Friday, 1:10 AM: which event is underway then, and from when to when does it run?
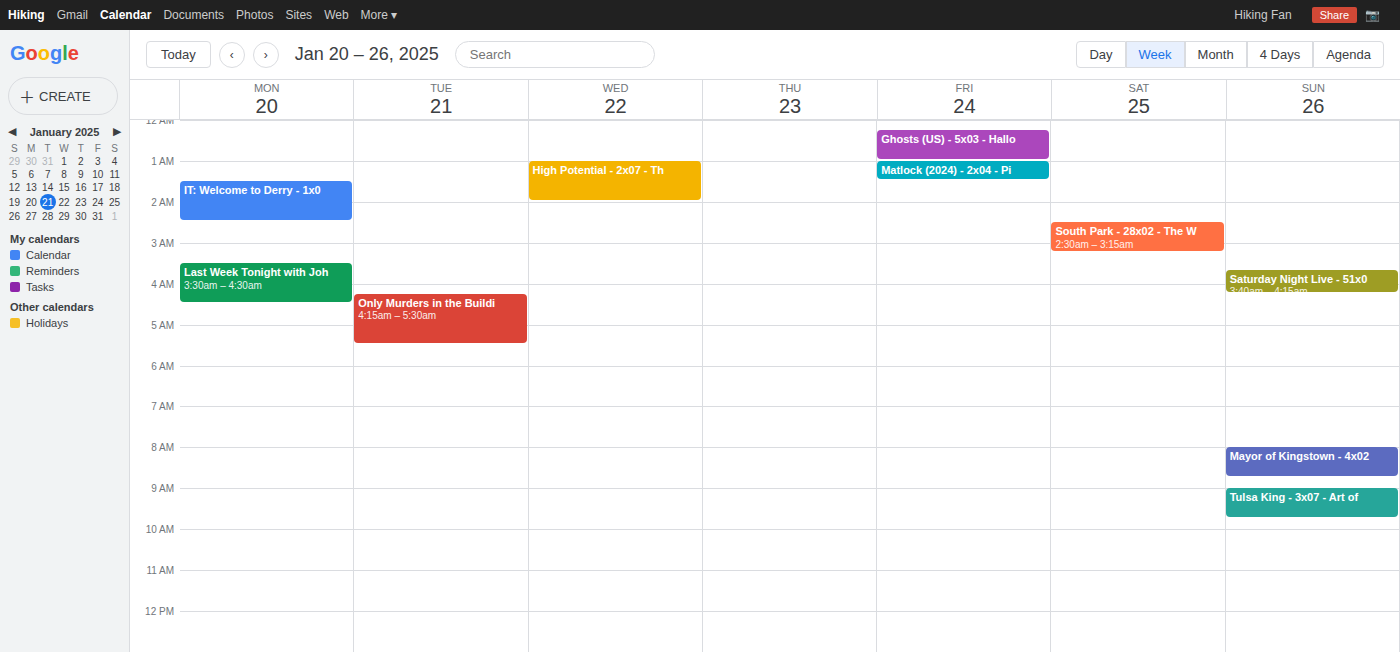
"Matlock (2024) - 2x04 - Pi", 1:00 AM to 1:30 AM